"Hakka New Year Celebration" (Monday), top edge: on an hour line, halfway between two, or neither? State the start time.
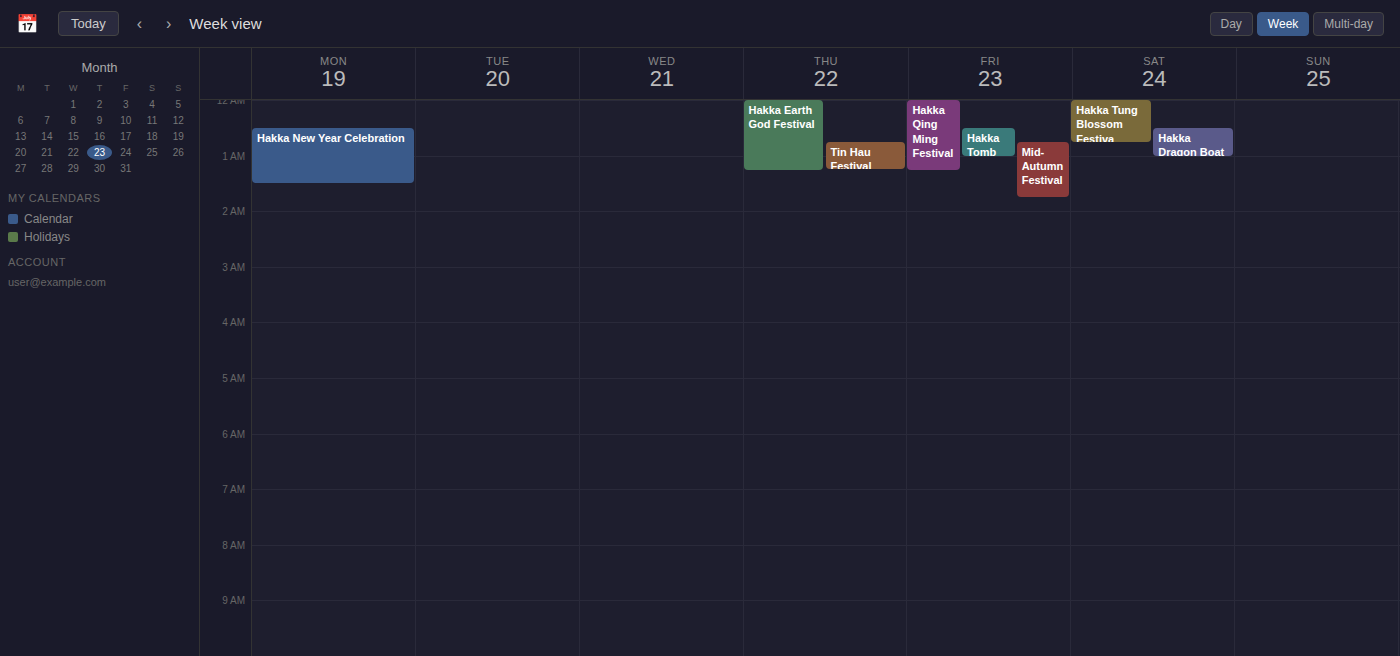
00:30 -- halfway between the 00:00 and 01:00 lines.